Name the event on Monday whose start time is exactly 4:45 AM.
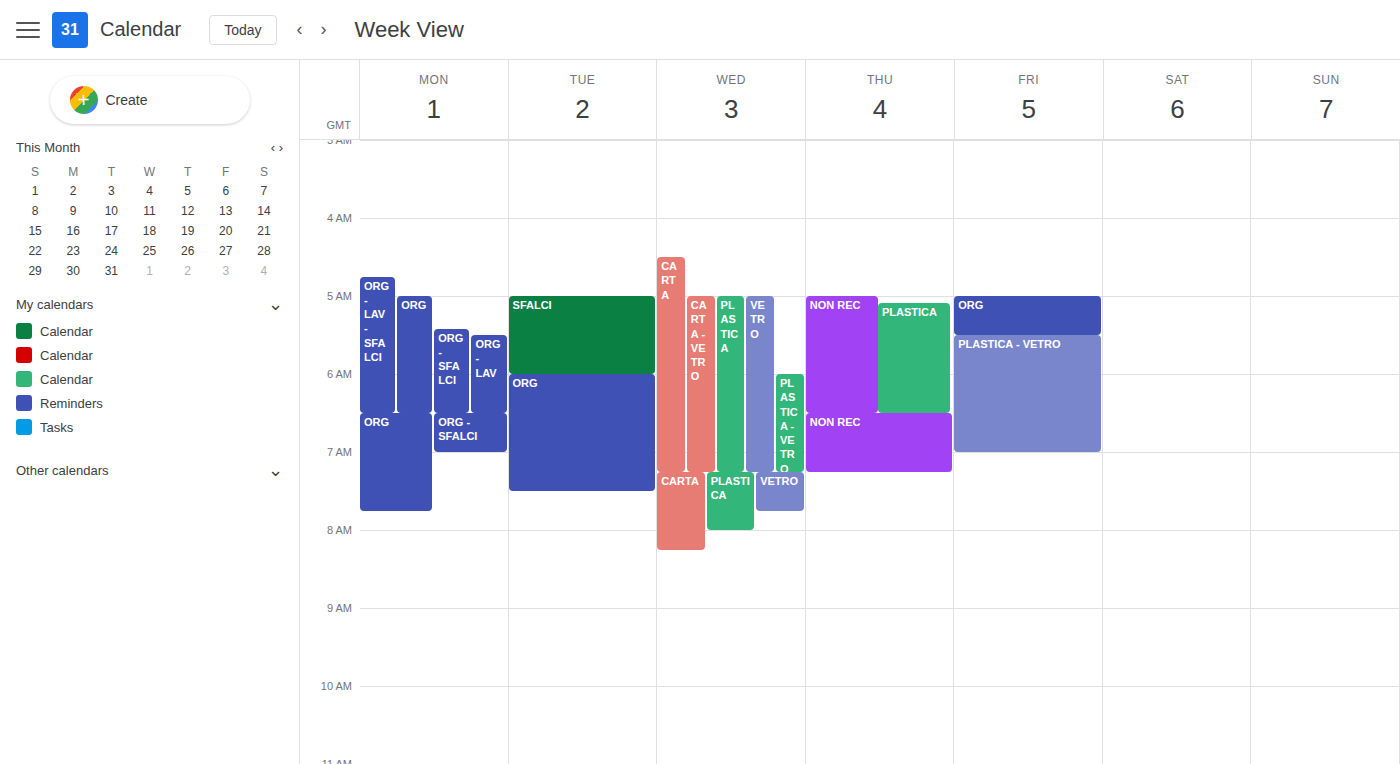
"ORG - LAV - SFALCI"